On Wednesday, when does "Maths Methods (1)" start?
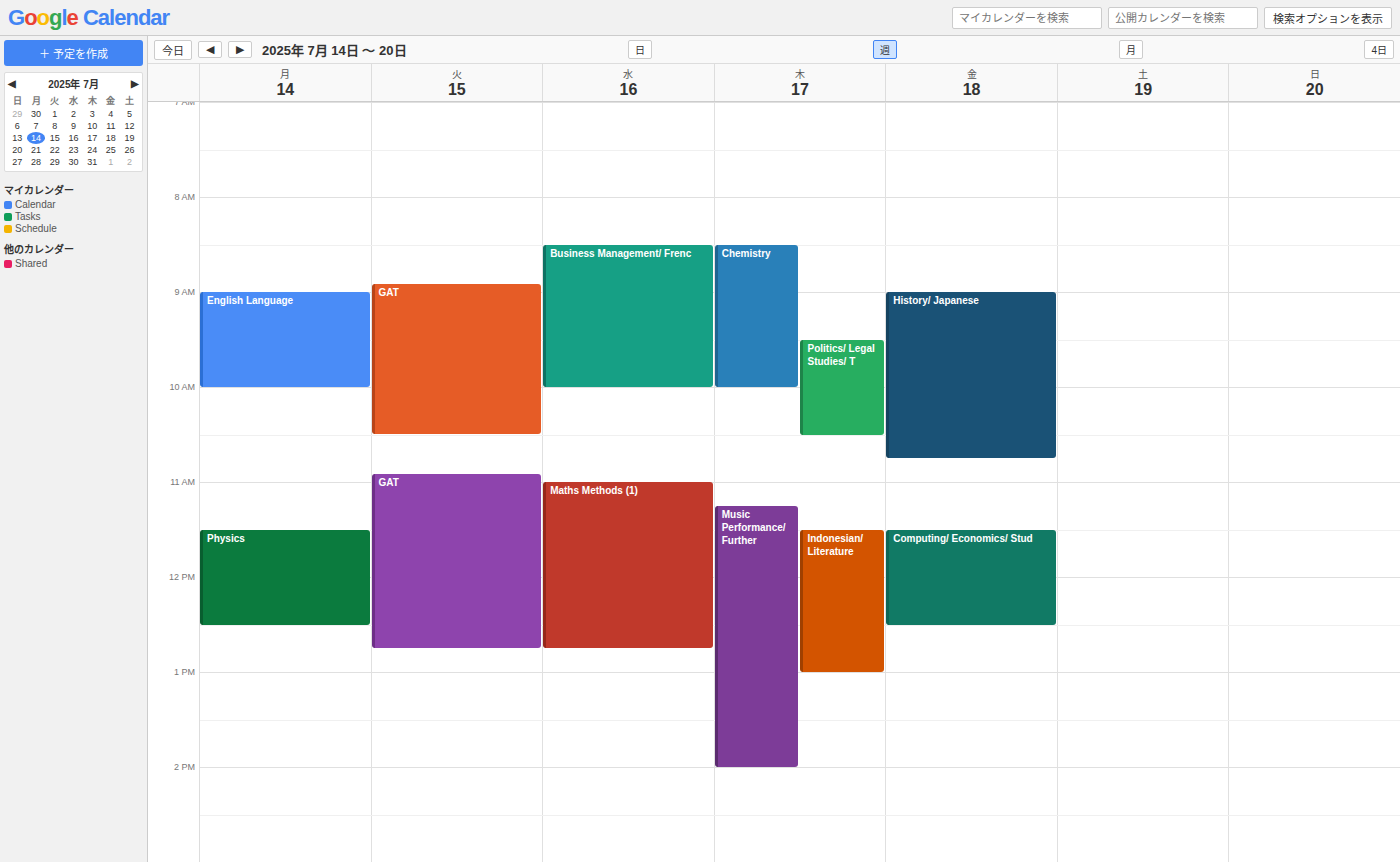
11:00 AM